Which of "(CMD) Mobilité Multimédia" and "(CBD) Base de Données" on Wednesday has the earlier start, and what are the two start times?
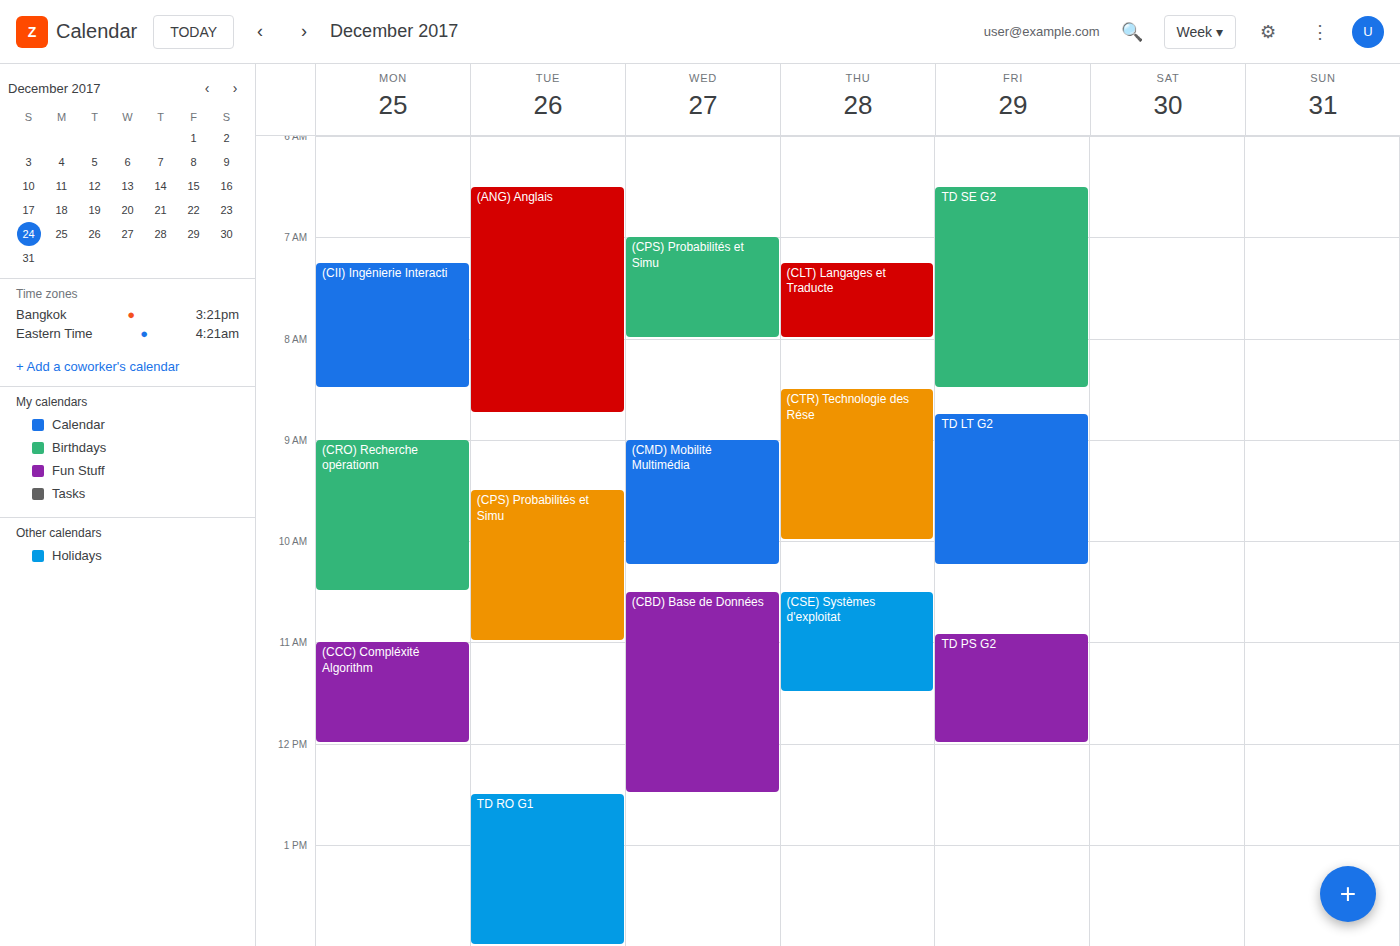
"(CMD) Mobilité Multimédia" 9:00 AM; "(CBD) Base de Données" 10:30 AM.